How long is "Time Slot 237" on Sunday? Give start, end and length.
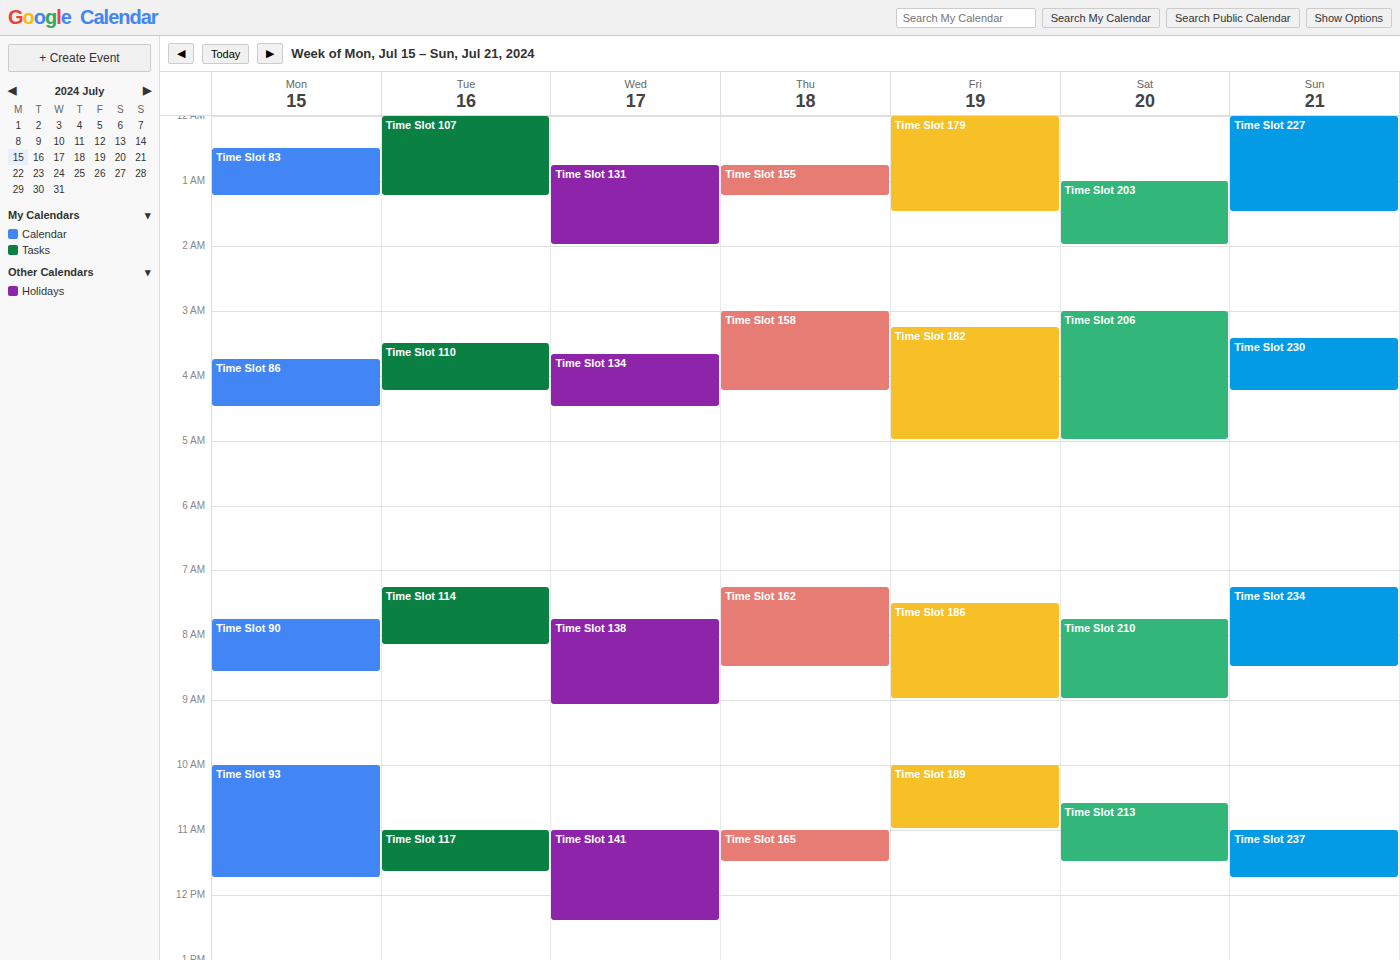
11:00 AM to 11:45 AM, 45 minutes